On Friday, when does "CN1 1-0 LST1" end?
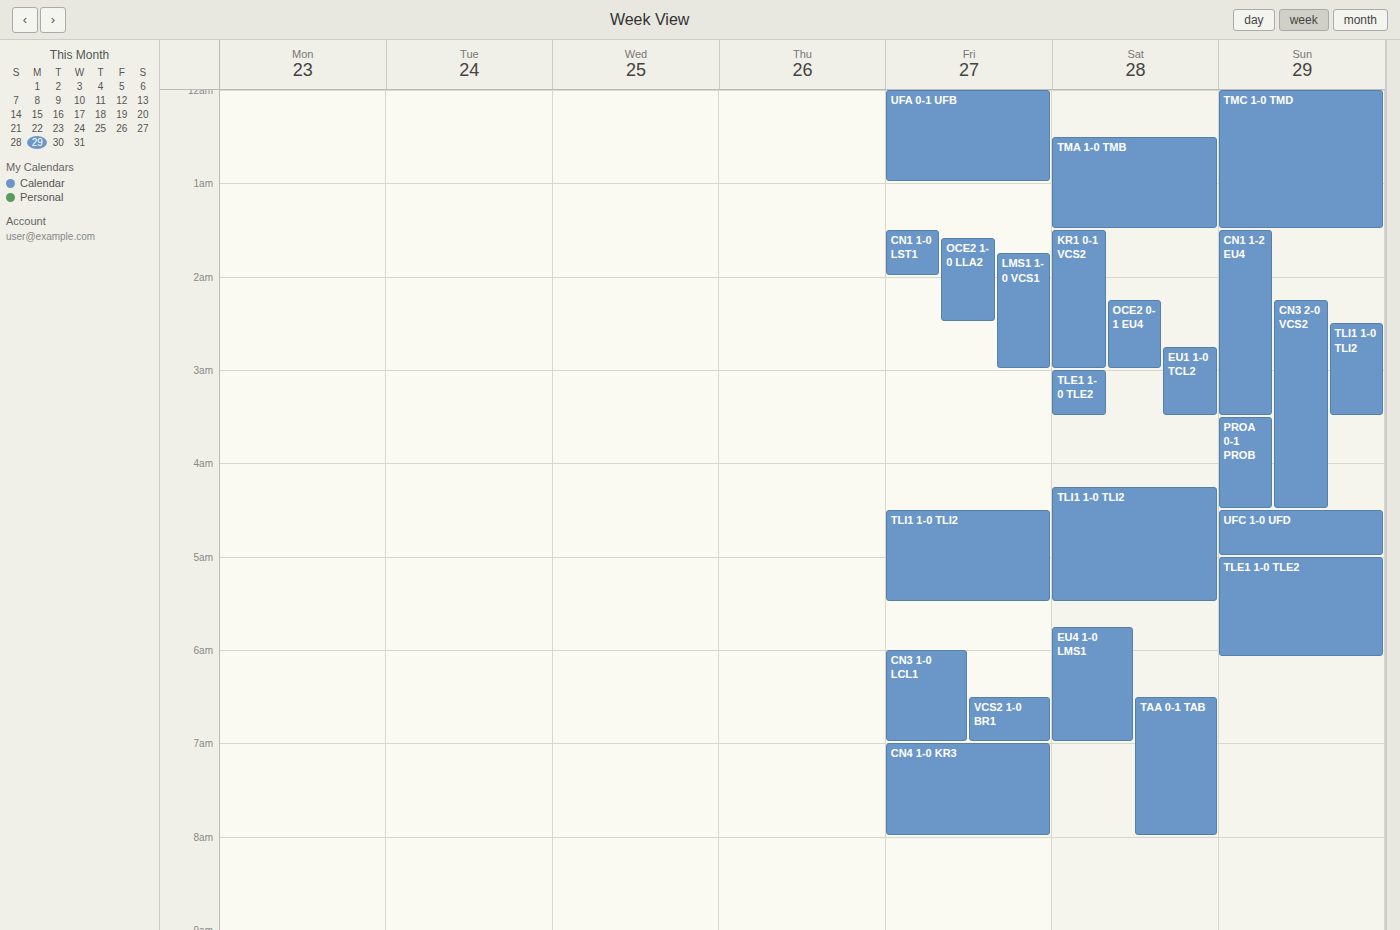
2:00 AM